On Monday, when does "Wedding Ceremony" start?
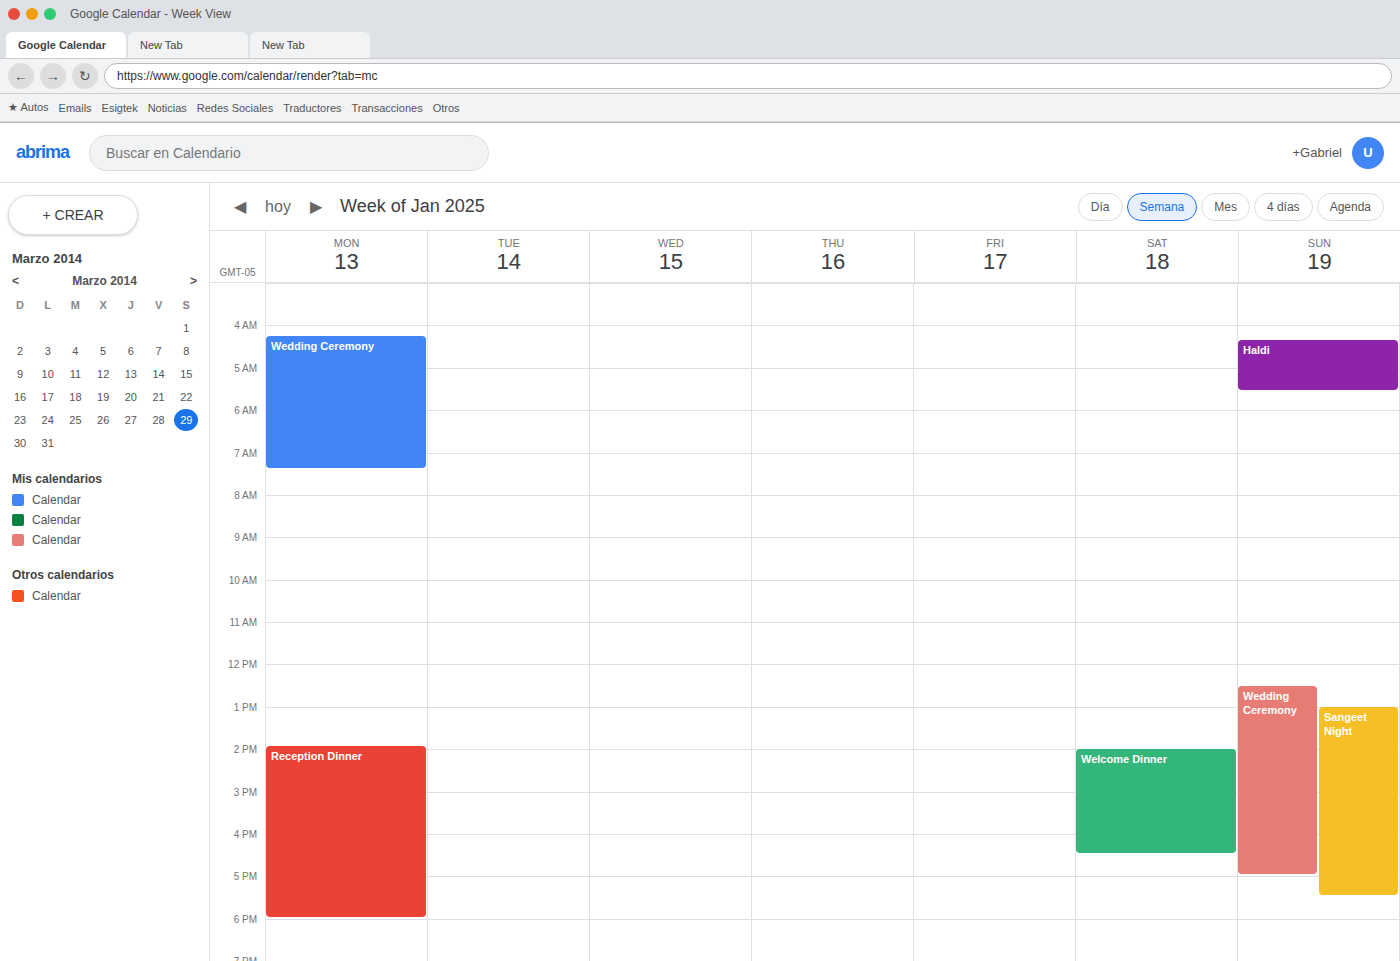
4:15 AM